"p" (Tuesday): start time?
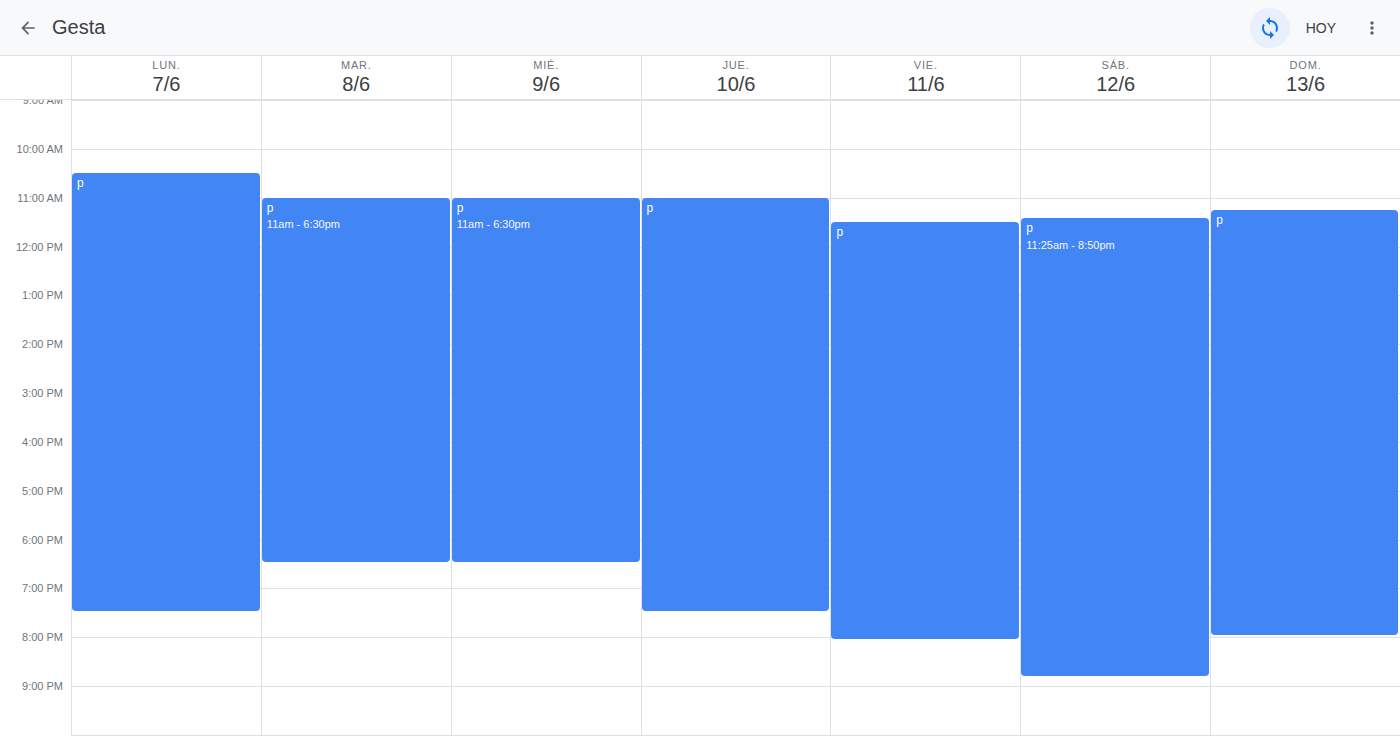
11:00 AM